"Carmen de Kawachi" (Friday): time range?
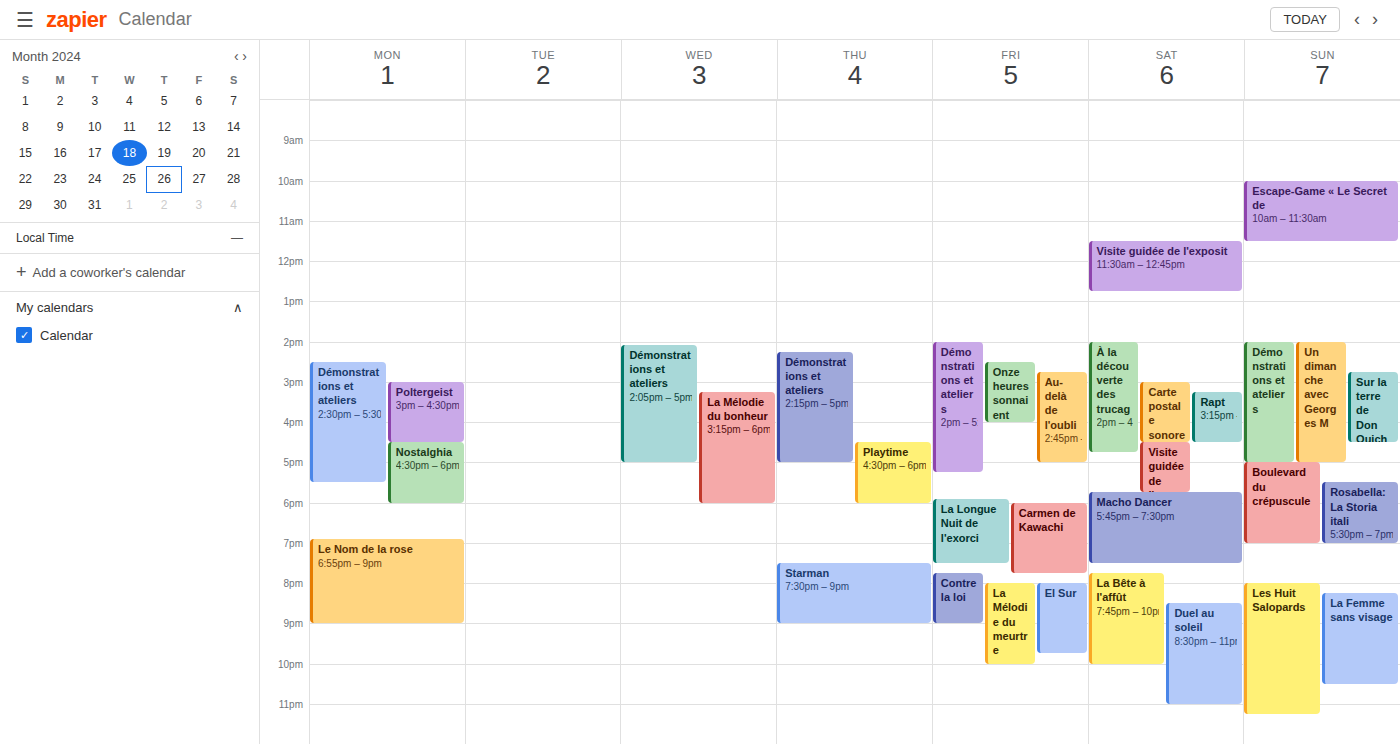
6:00 PM to 7:45 PM